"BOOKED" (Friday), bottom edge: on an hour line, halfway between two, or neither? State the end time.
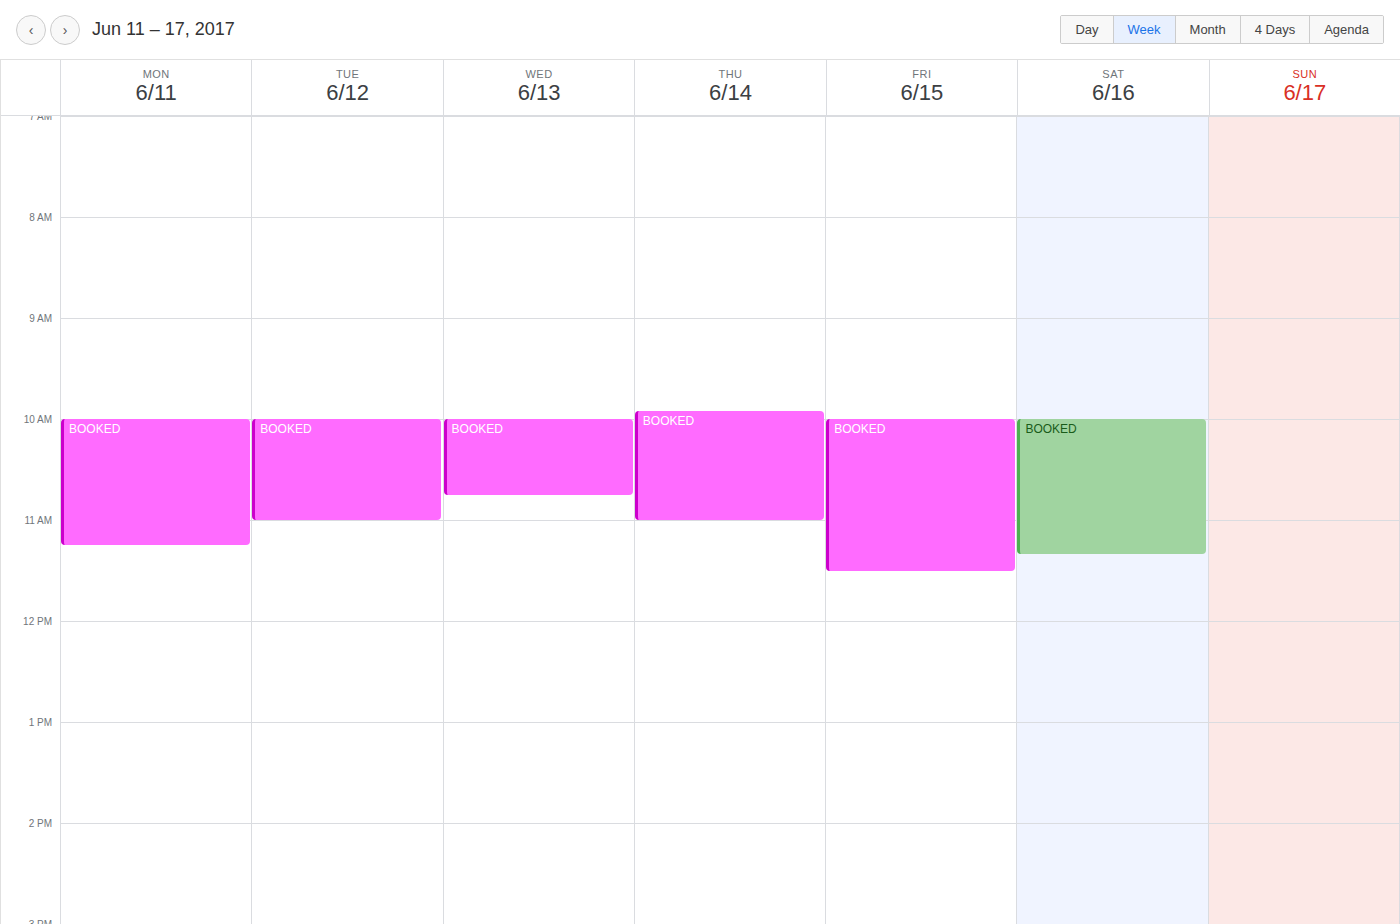
11:30 AM -- halfway between the 11 AM and 12 PM lines.